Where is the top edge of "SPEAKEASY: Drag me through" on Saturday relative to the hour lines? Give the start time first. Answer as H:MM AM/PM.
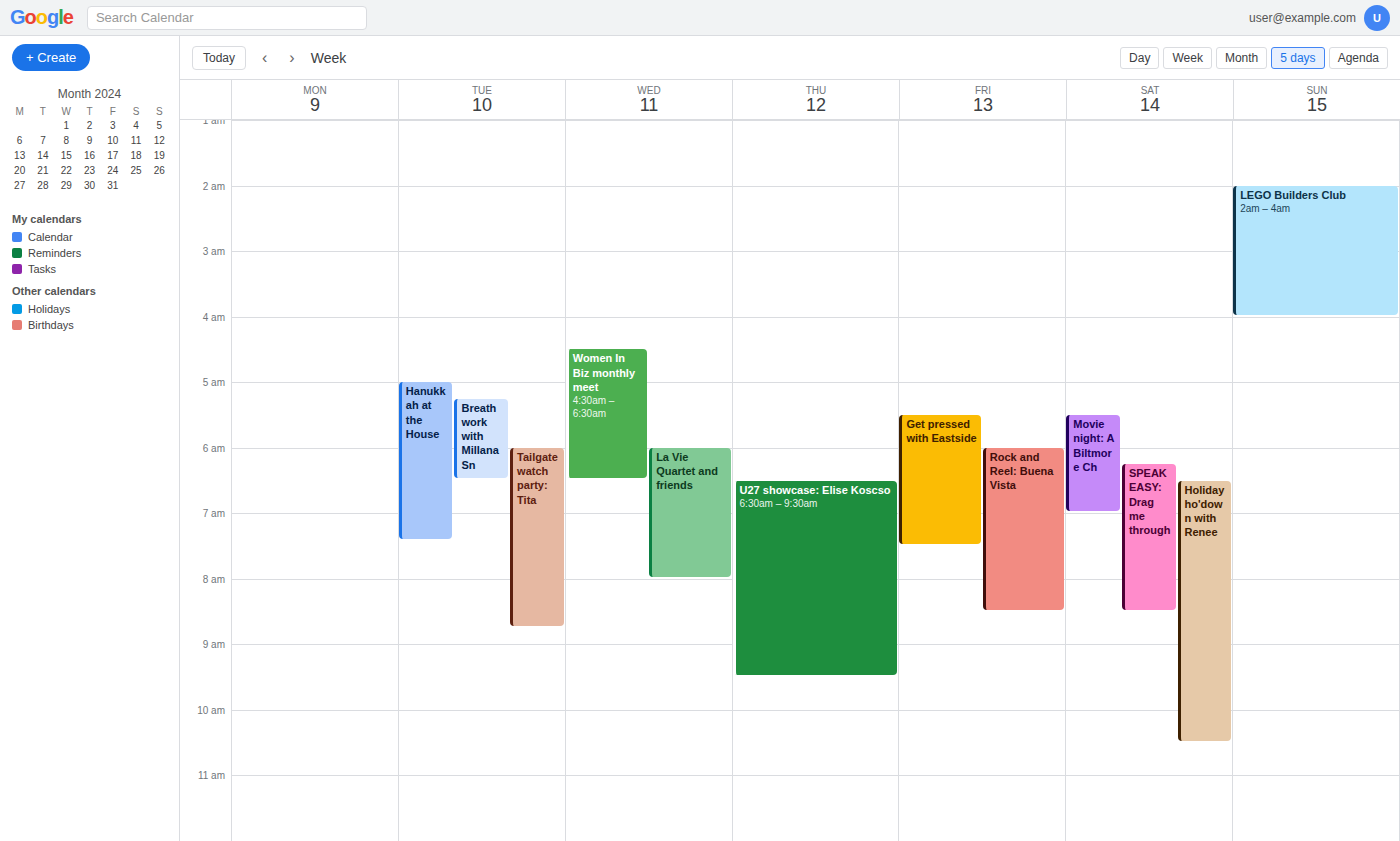
6:15 AM -- neither: a quarter of the way from the 6 AM line to the 7 AM line.